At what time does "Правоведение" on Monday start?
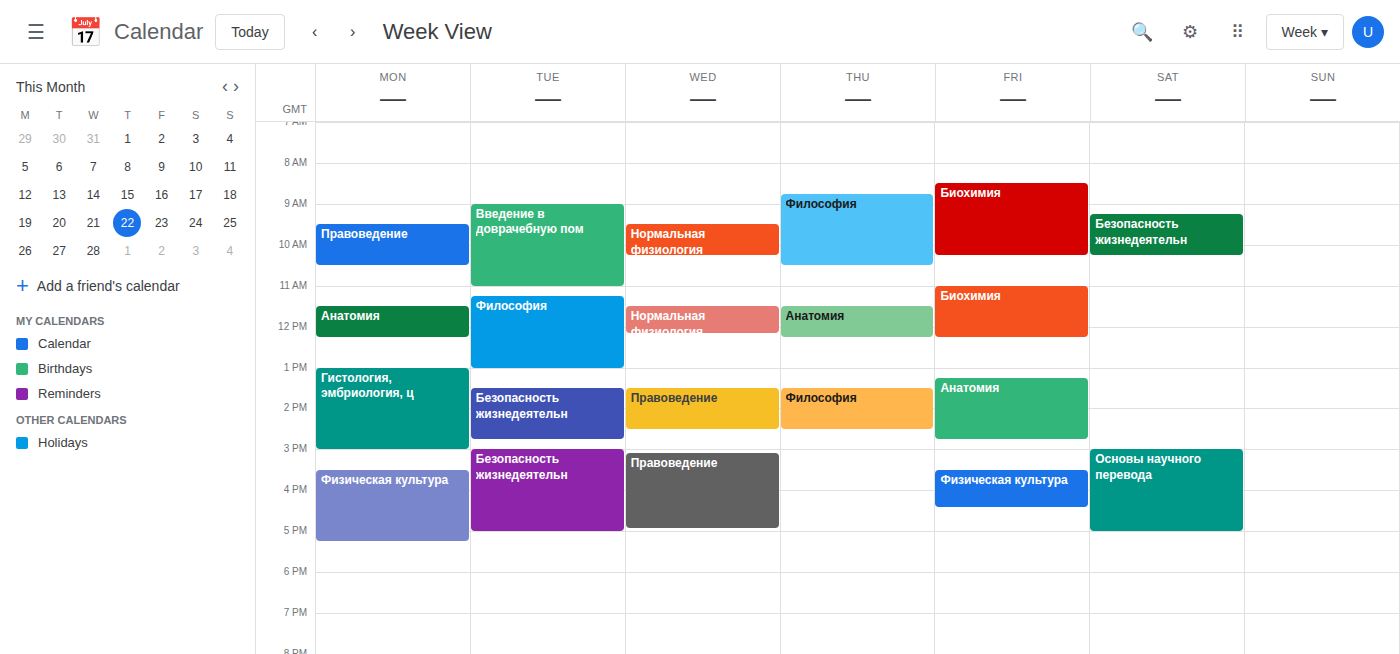
9:30 AM